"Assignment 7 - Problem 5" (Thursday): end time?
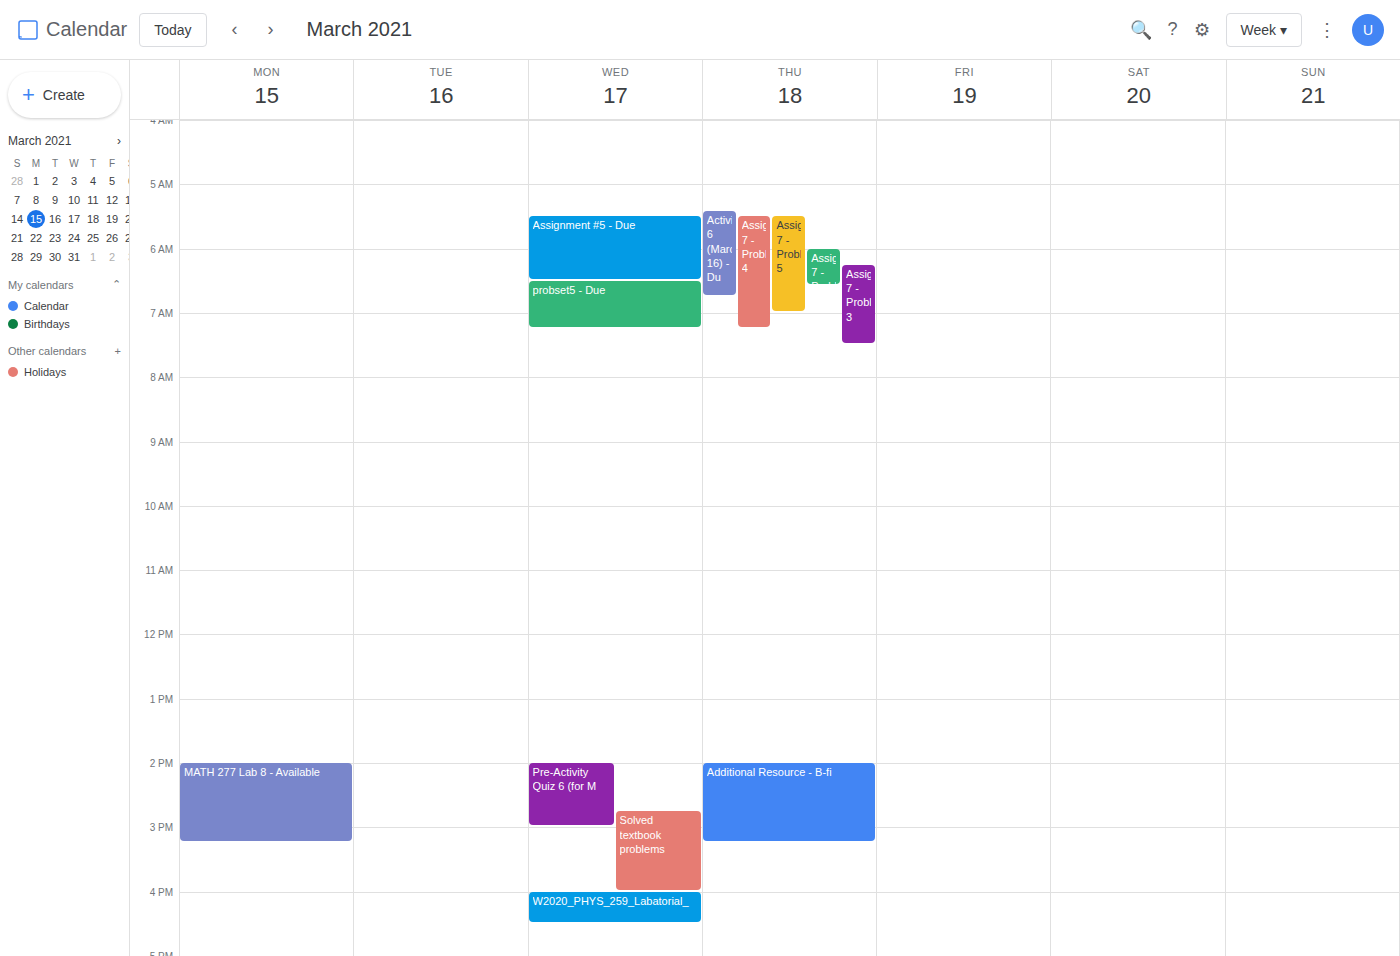
07:00